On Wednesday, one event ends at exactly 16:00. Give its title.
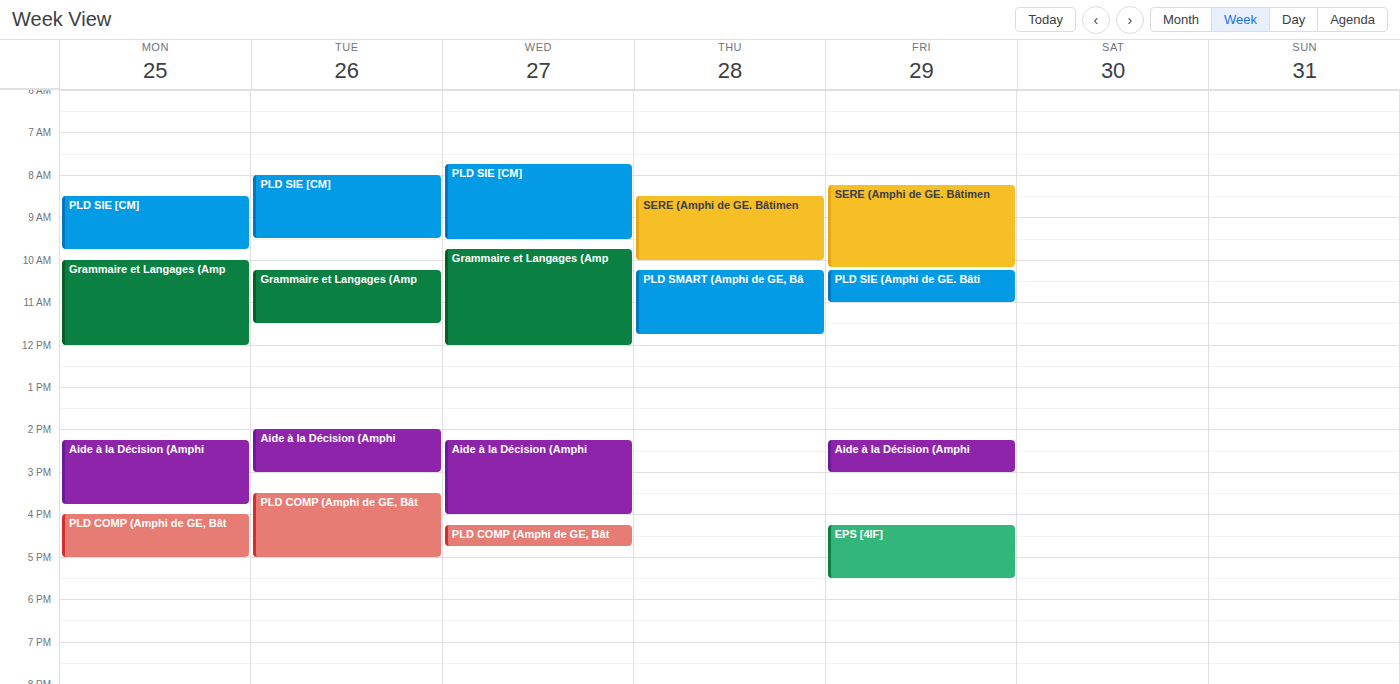
"Aide à la Décision (Amphi"